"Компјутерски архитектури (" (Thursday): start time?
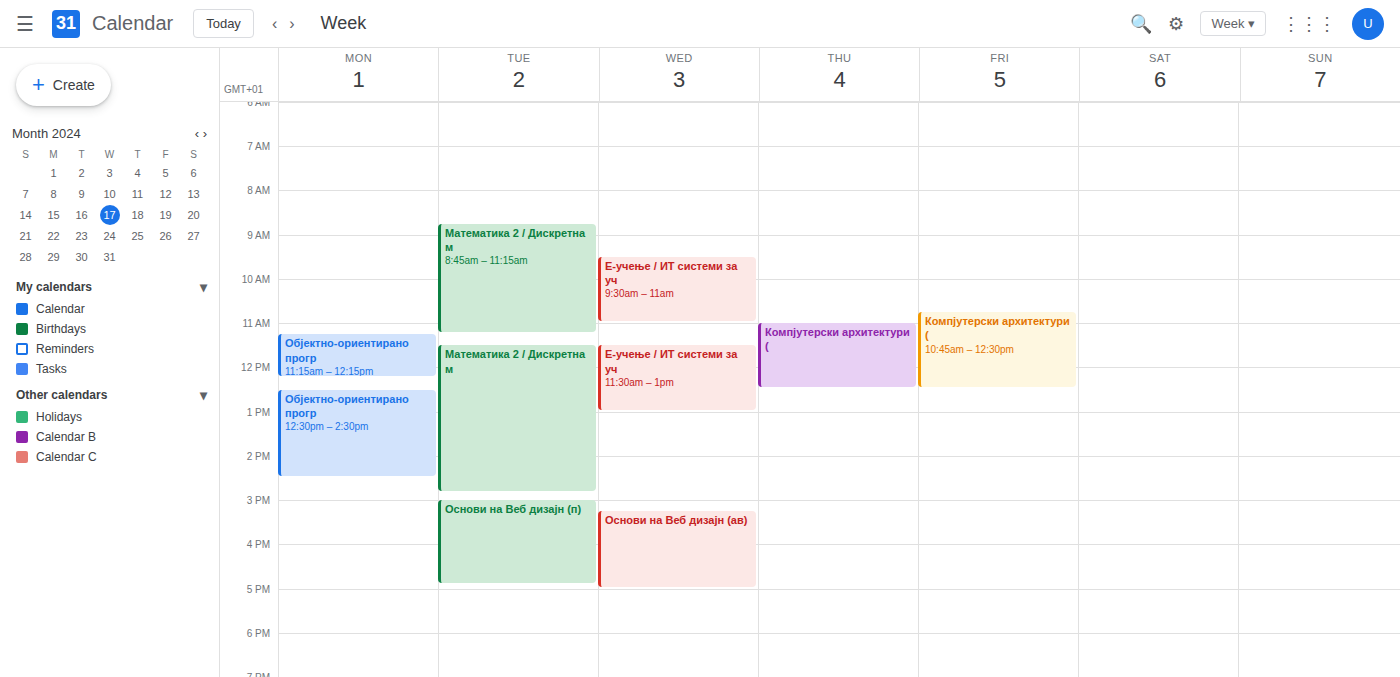
11:00